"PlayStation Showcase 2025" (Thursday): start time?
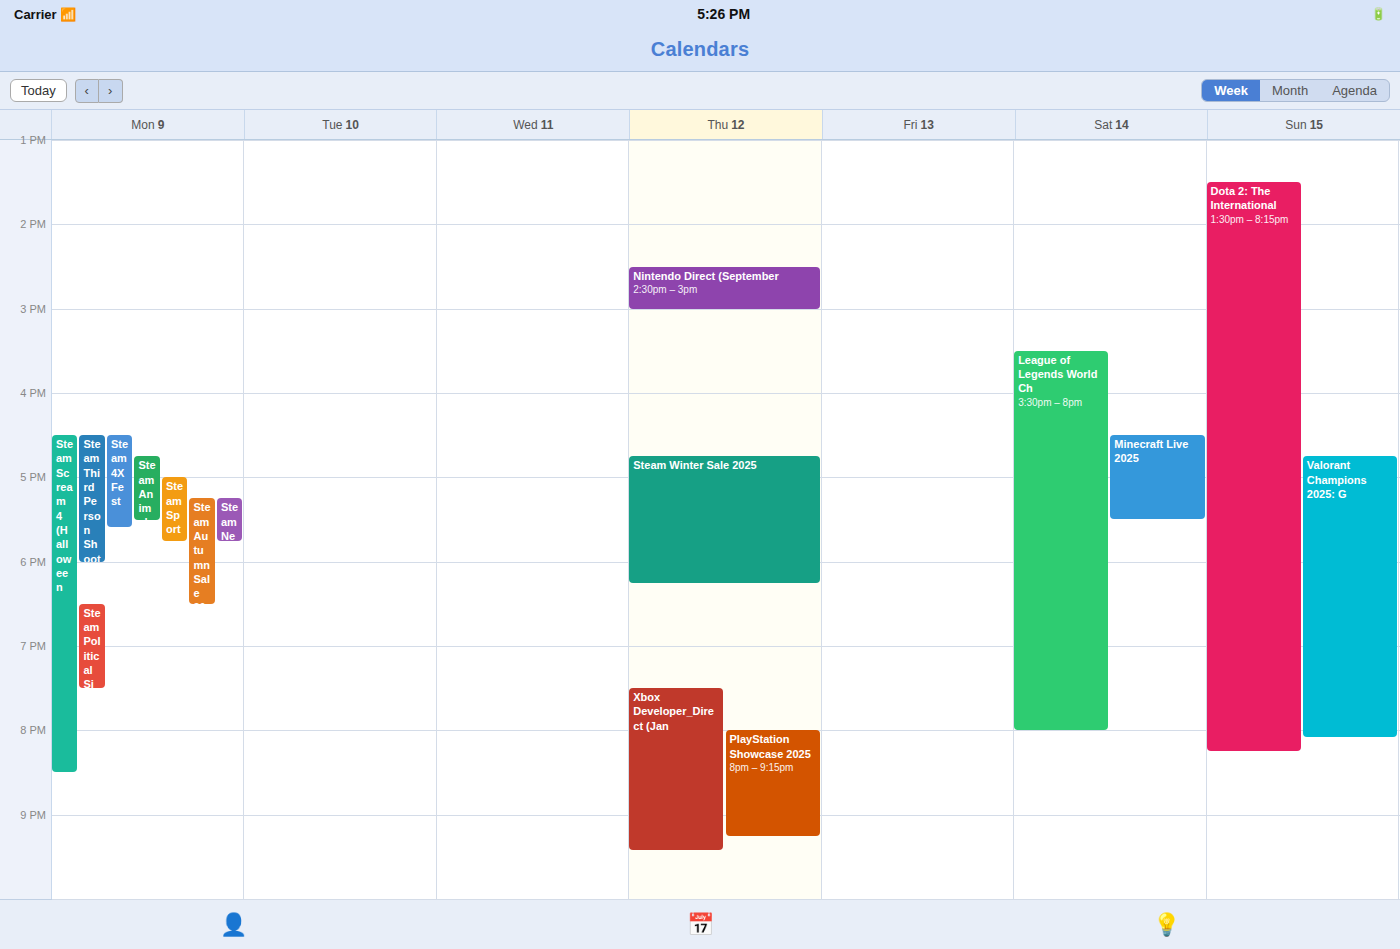
8:00 PM